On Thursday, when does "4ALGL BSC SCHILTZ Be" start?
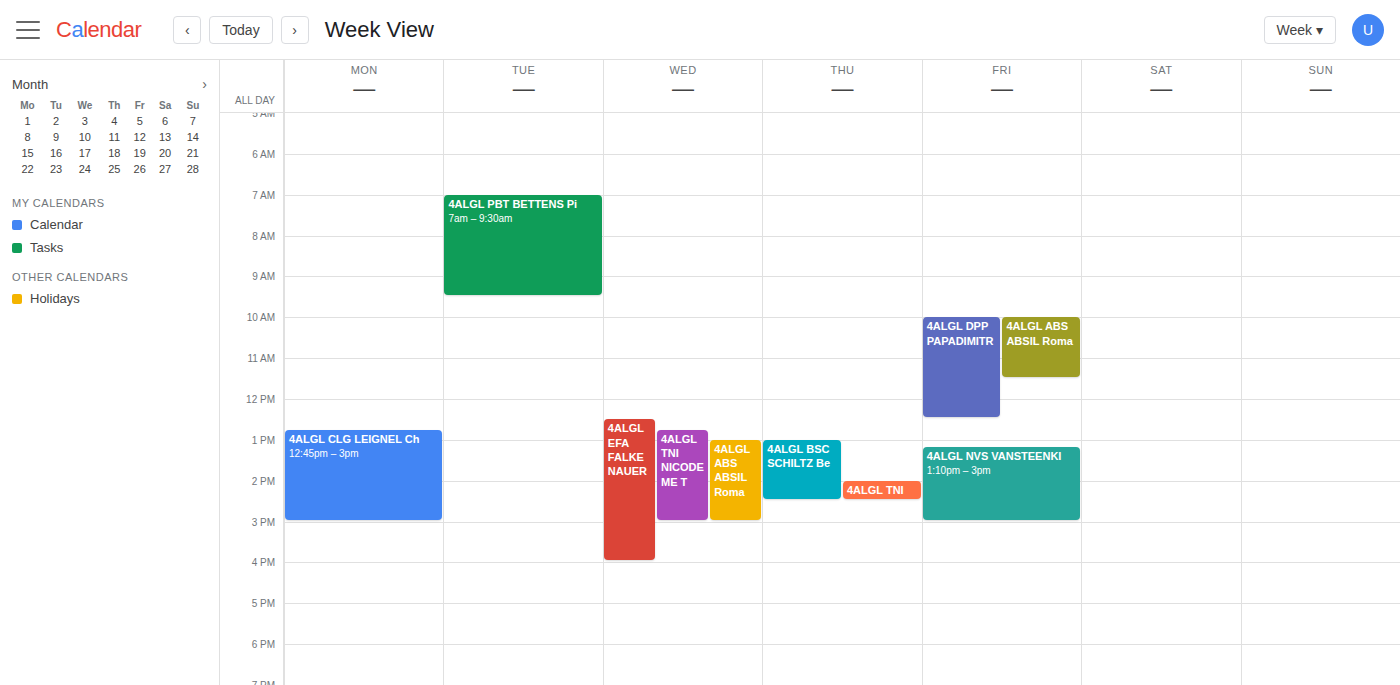
13:00